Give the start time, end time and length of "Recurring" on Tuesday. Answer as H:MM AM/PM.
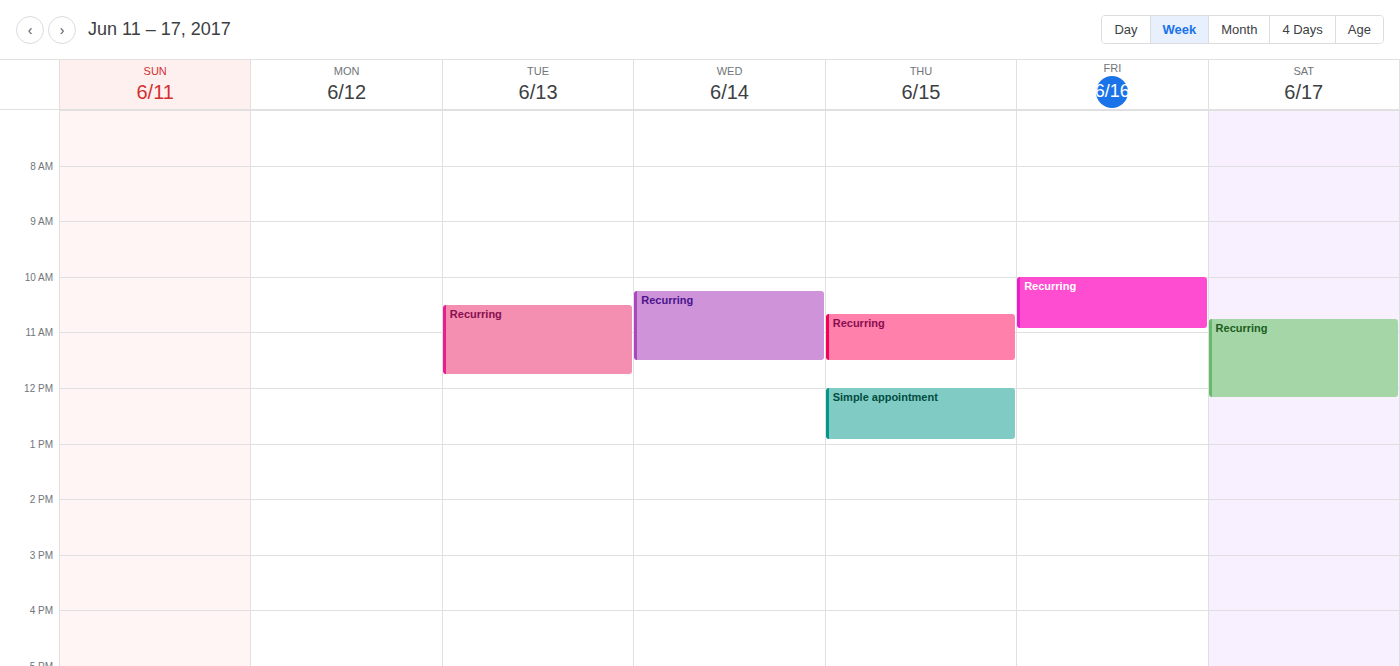
10:30 AM to 11:45 AM, 1 hour 15 minutes